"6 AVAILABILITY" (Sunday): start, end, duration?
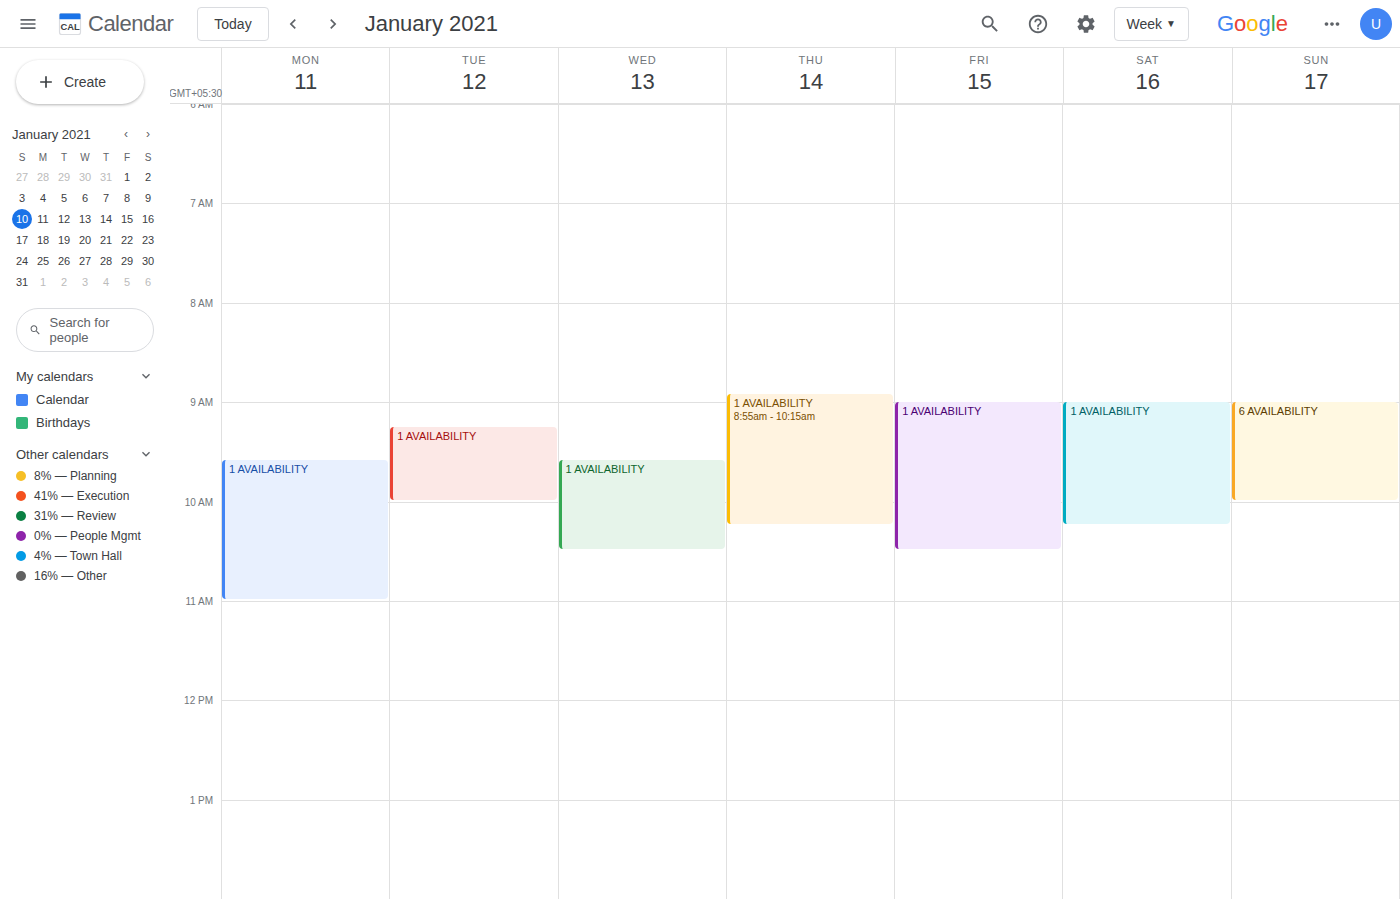
9:00 AM to 10:00 AM, 1 hour